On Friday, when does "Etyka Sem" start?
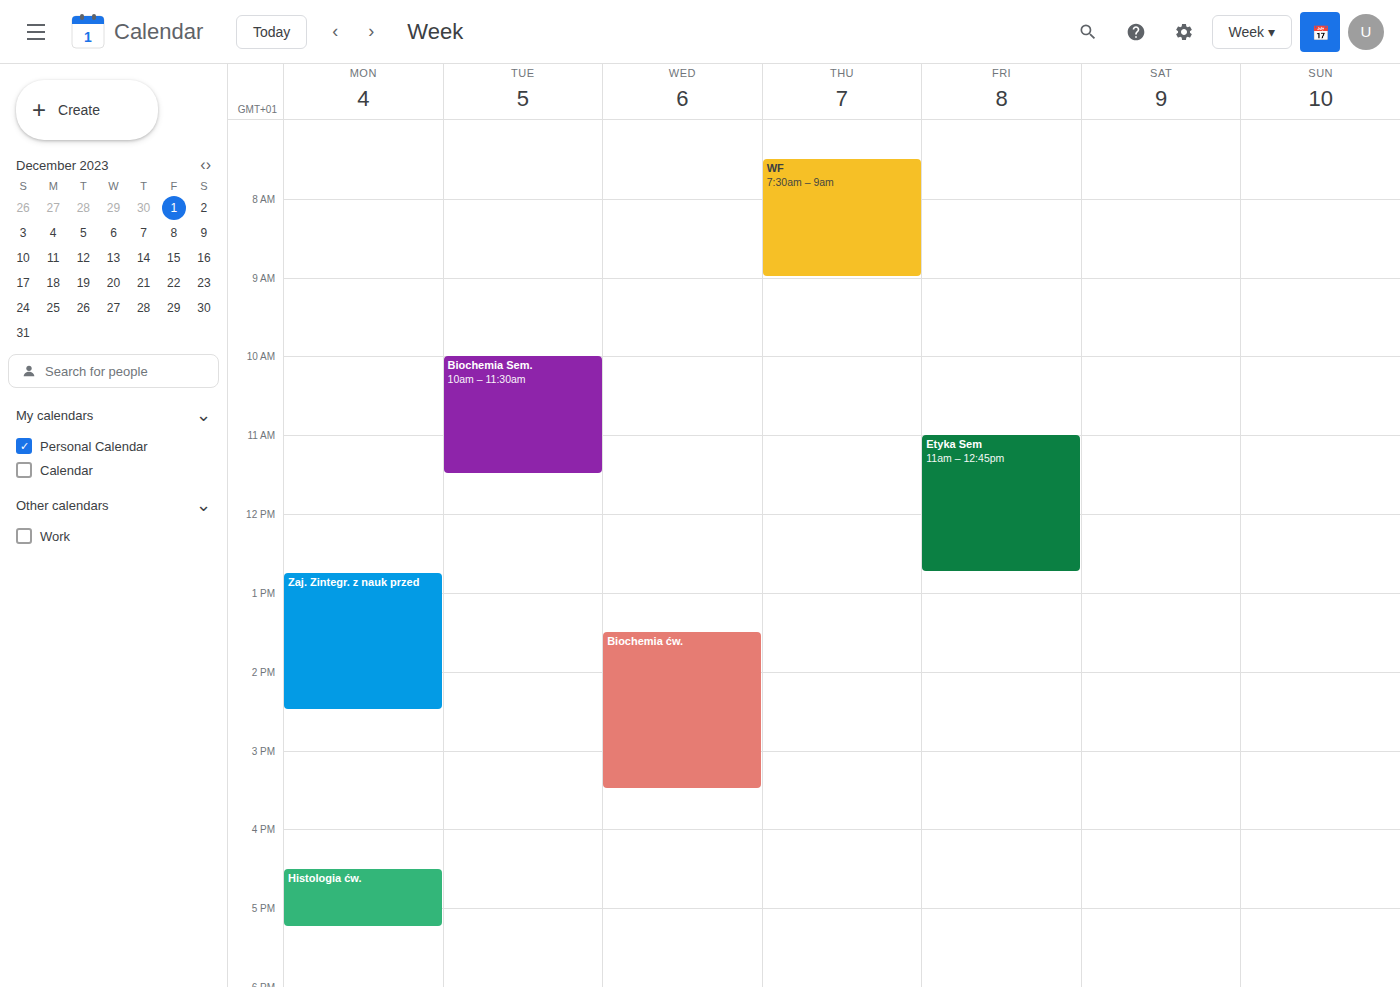
11:00 AM